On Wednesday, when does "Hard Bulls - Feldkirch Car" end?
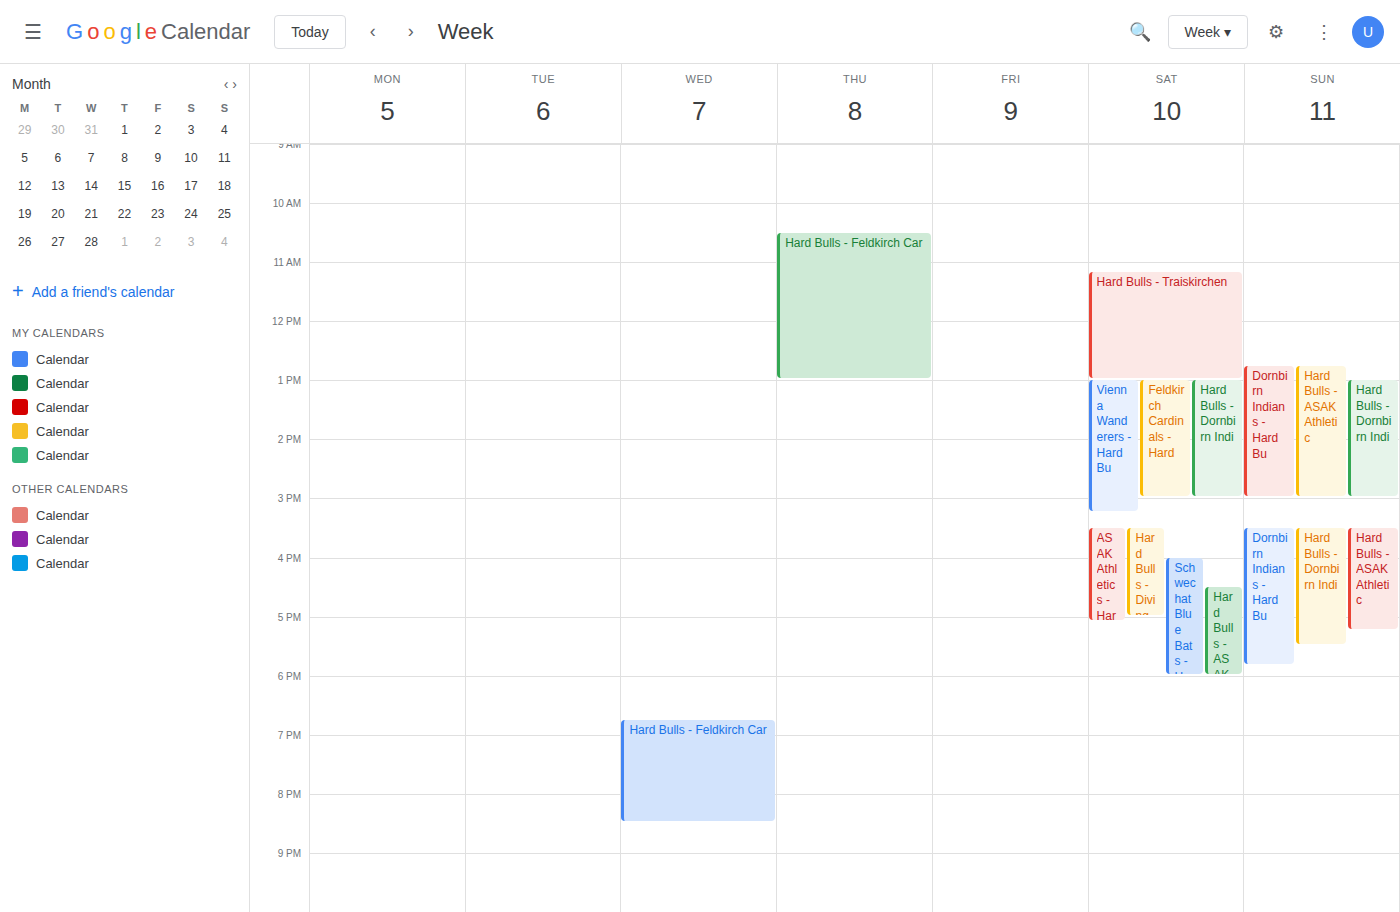
8:30 PM